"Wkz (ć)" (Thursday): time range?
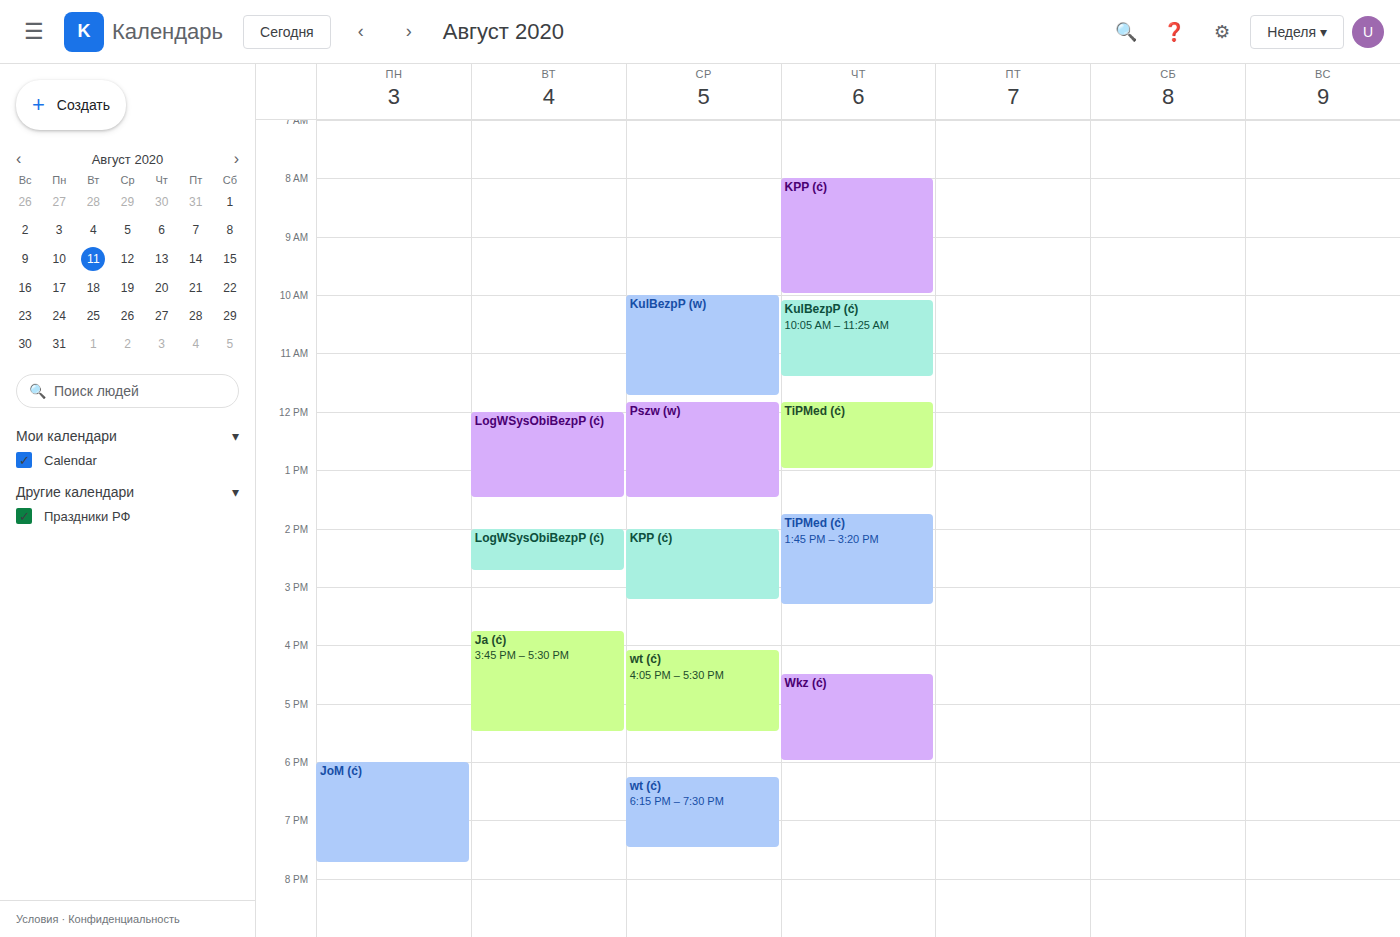
16:30 to 18:00